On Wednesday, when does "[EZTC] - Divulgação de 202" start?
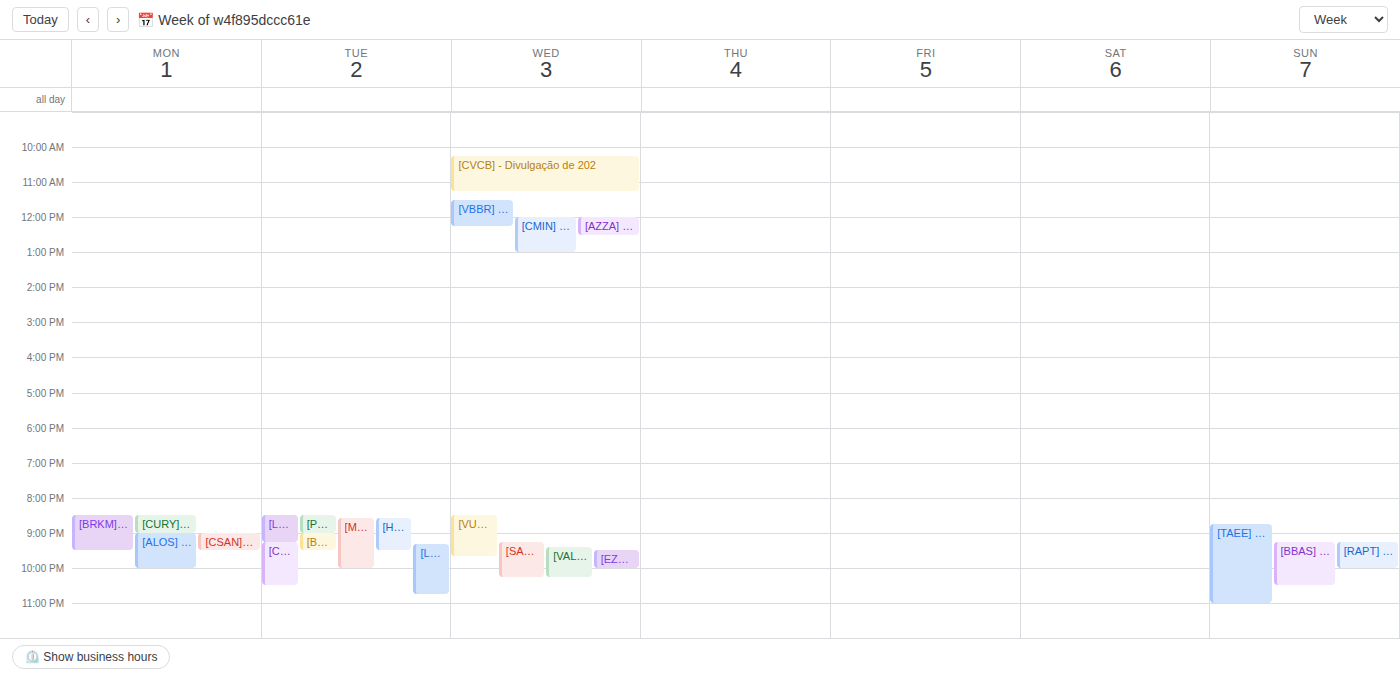
21:30